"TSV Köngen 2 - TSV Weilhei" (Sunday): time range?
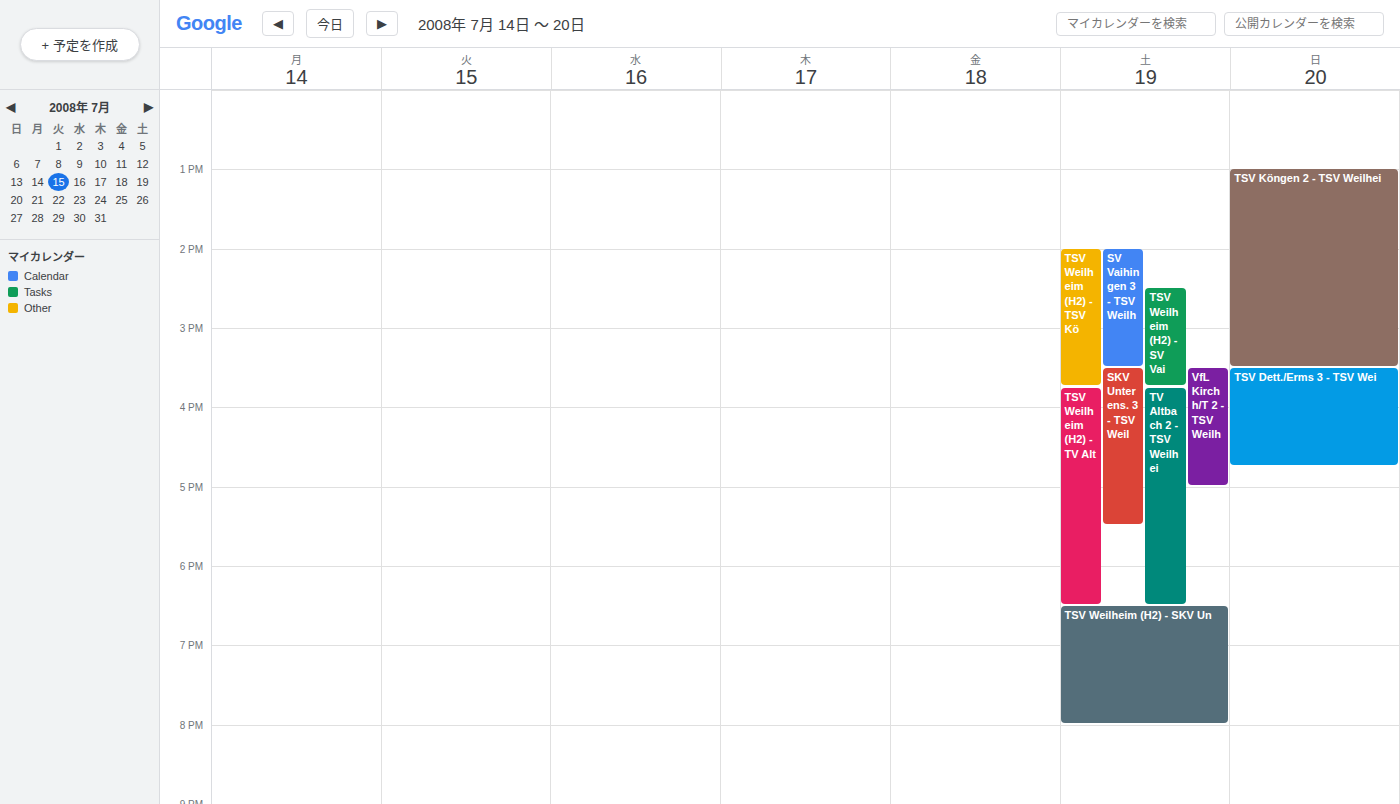
1:00 PM to 3:30 PM